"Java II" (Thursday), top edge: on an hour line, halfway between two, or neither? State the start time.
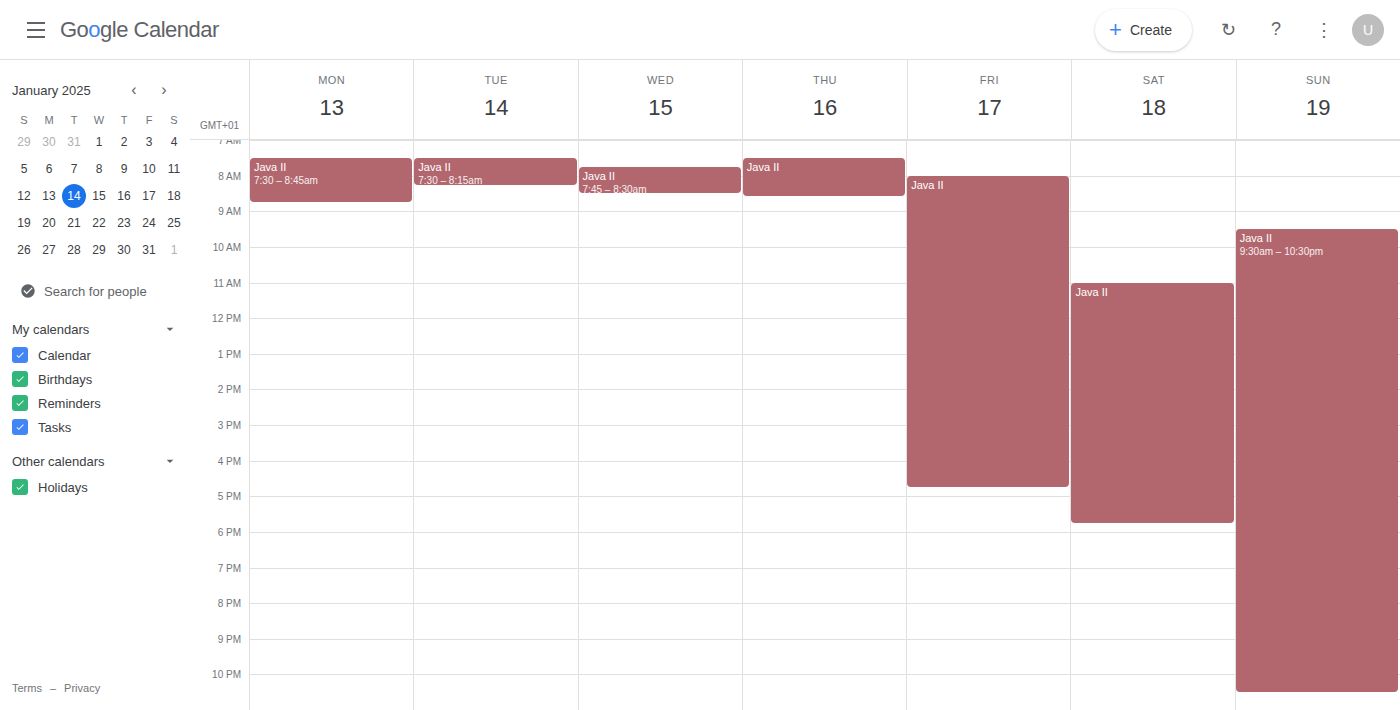
7:30 AM -- halfway between the 7 AM and 8 AM lines.